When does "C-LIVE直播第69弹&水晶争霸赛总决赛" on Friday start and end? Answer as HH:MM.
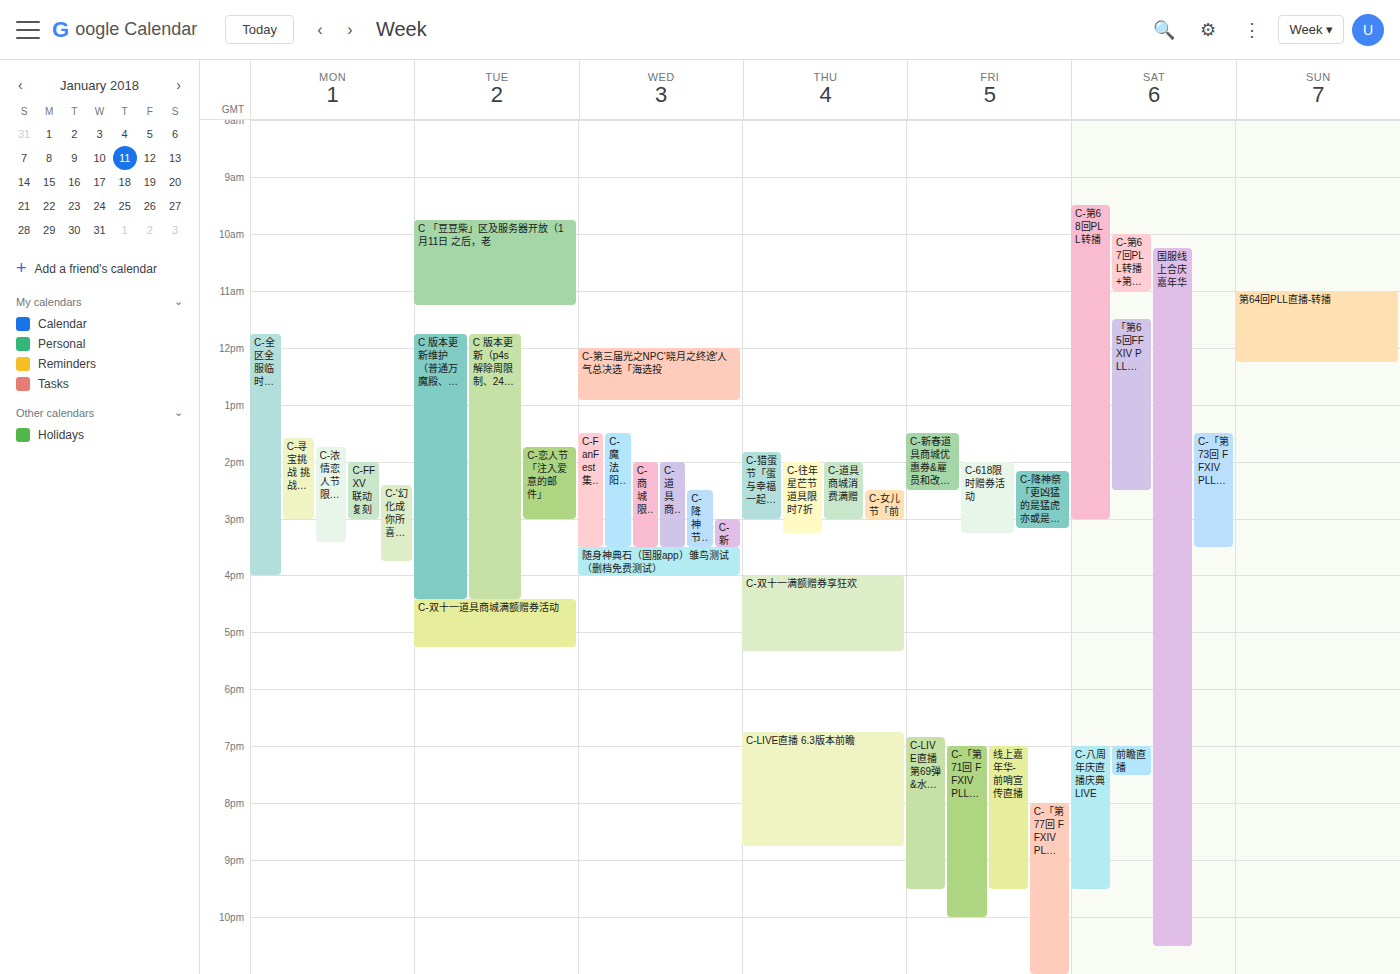
18:50 to 21:30